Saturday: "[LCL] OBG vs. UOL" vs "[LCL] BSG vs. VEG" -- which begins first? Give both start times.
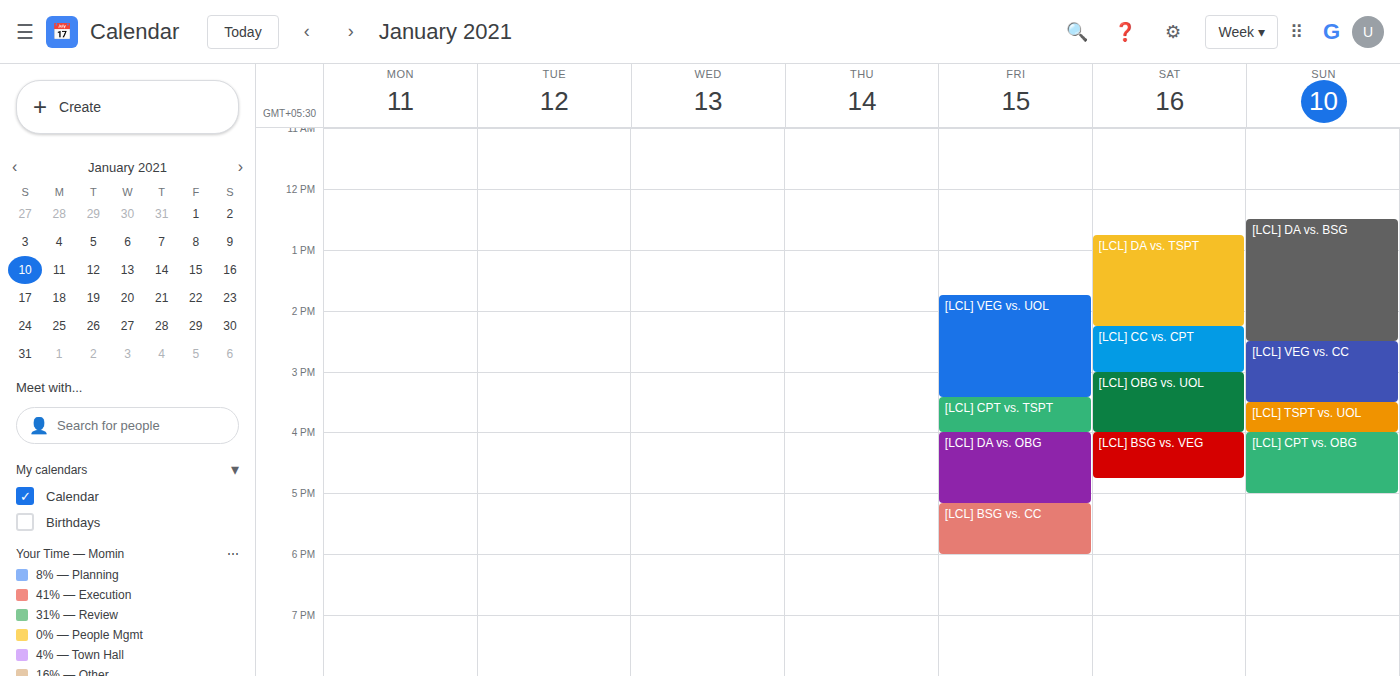
"[LCL] OBG vs. UOL" 3:00 PM; "[LCL] BSG vs. VEG" 4:00 PM.